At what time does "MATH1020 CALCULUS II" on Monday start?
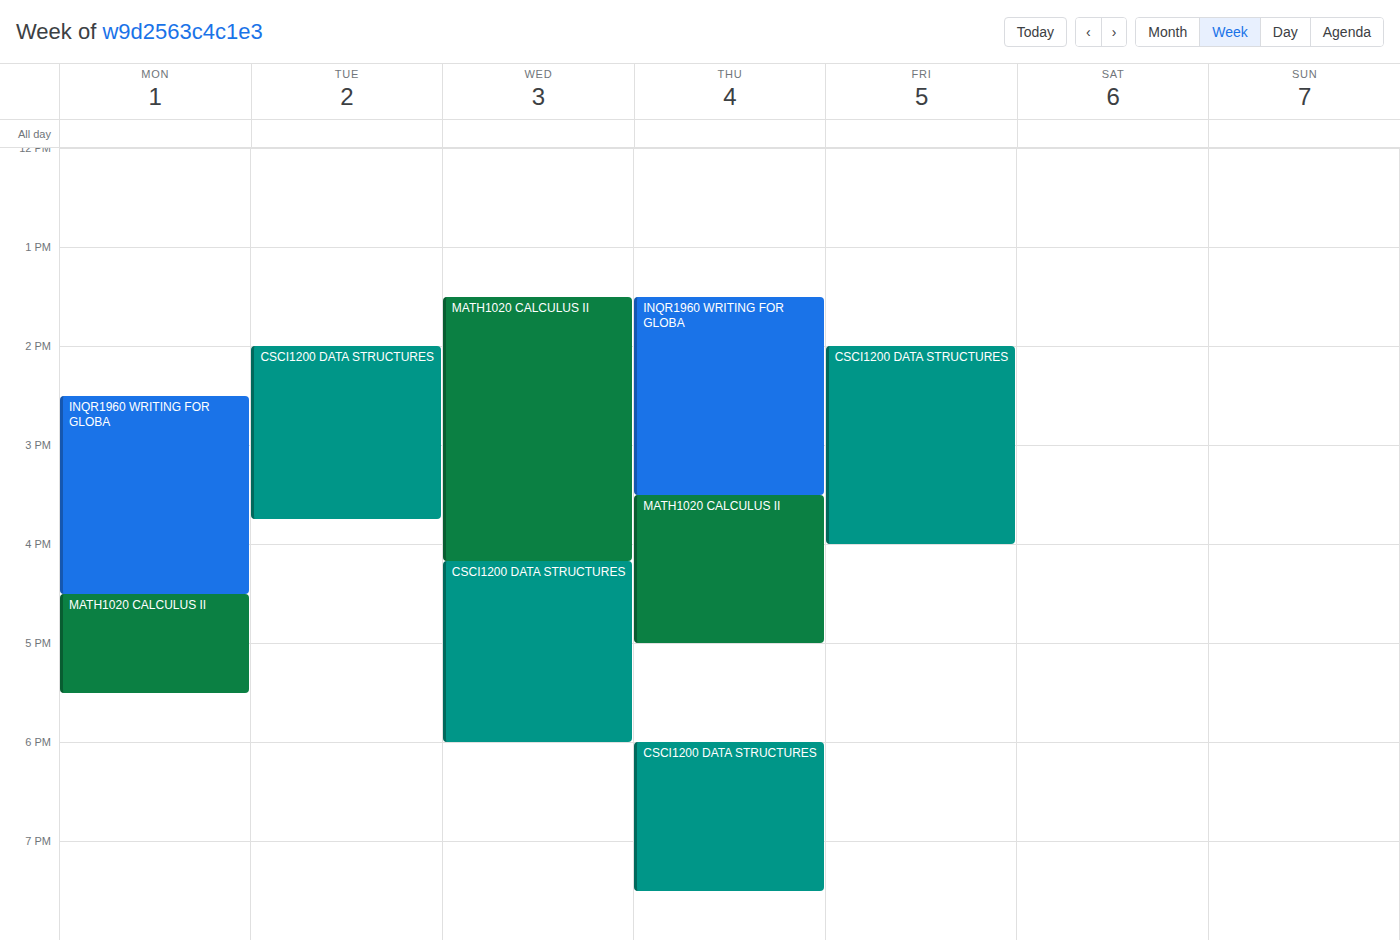
4:30 PM